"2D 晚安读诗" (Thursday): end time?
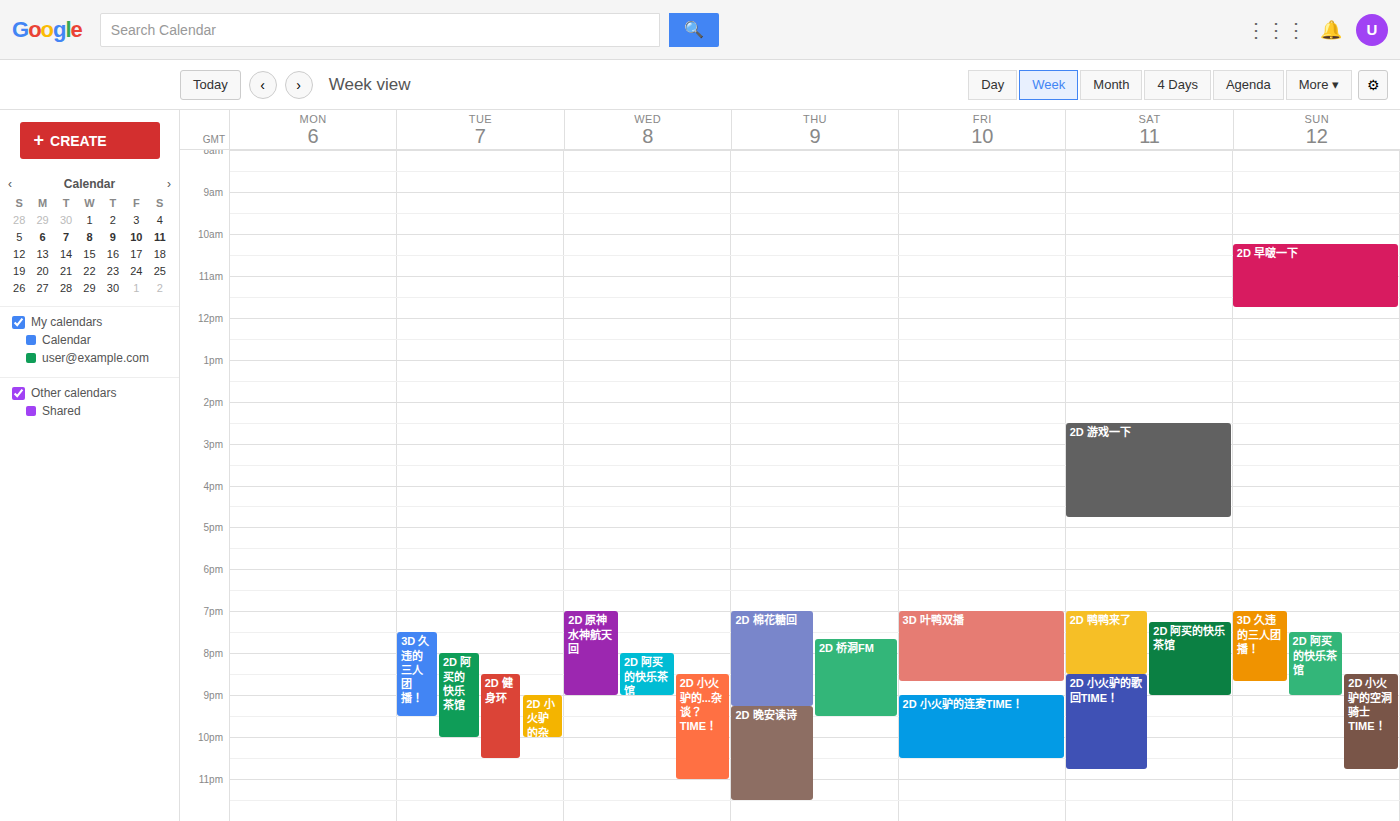
11:30 PM